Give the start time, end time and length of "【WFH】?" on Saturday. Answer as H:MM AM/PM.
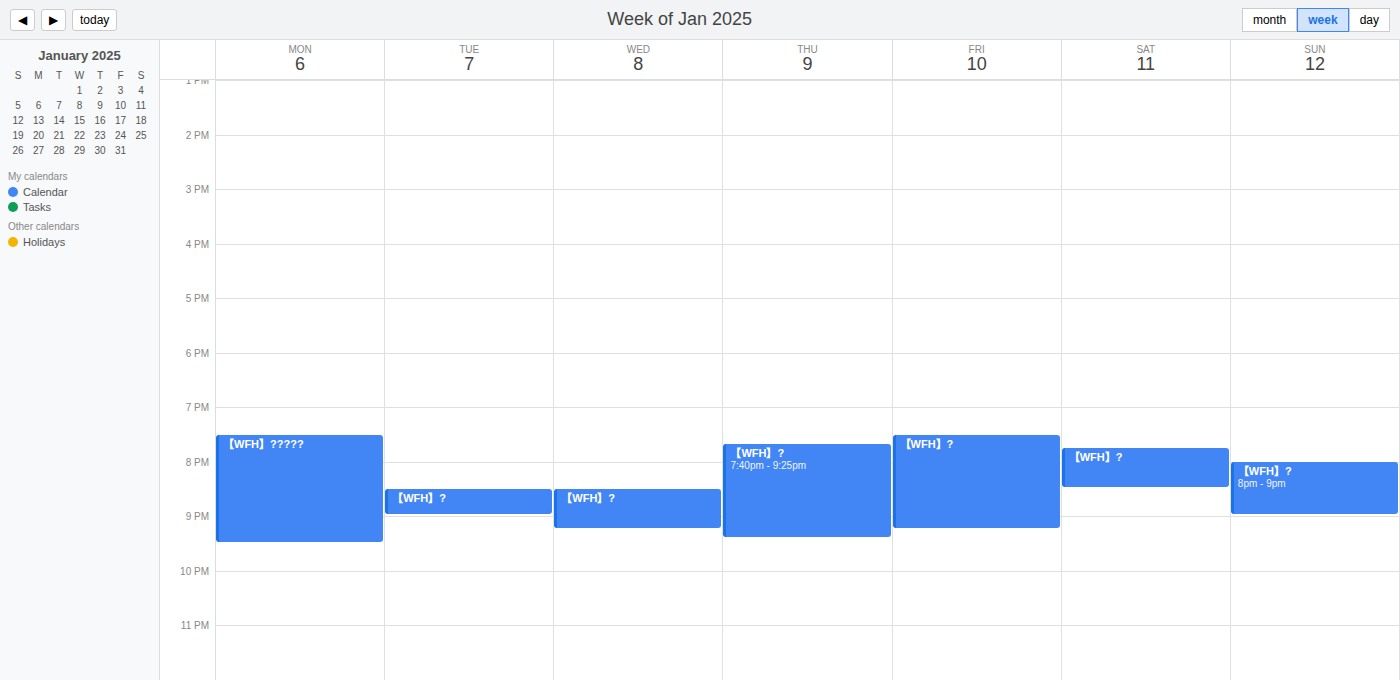
7:45 PM to 8:30 PM, 45 minutes